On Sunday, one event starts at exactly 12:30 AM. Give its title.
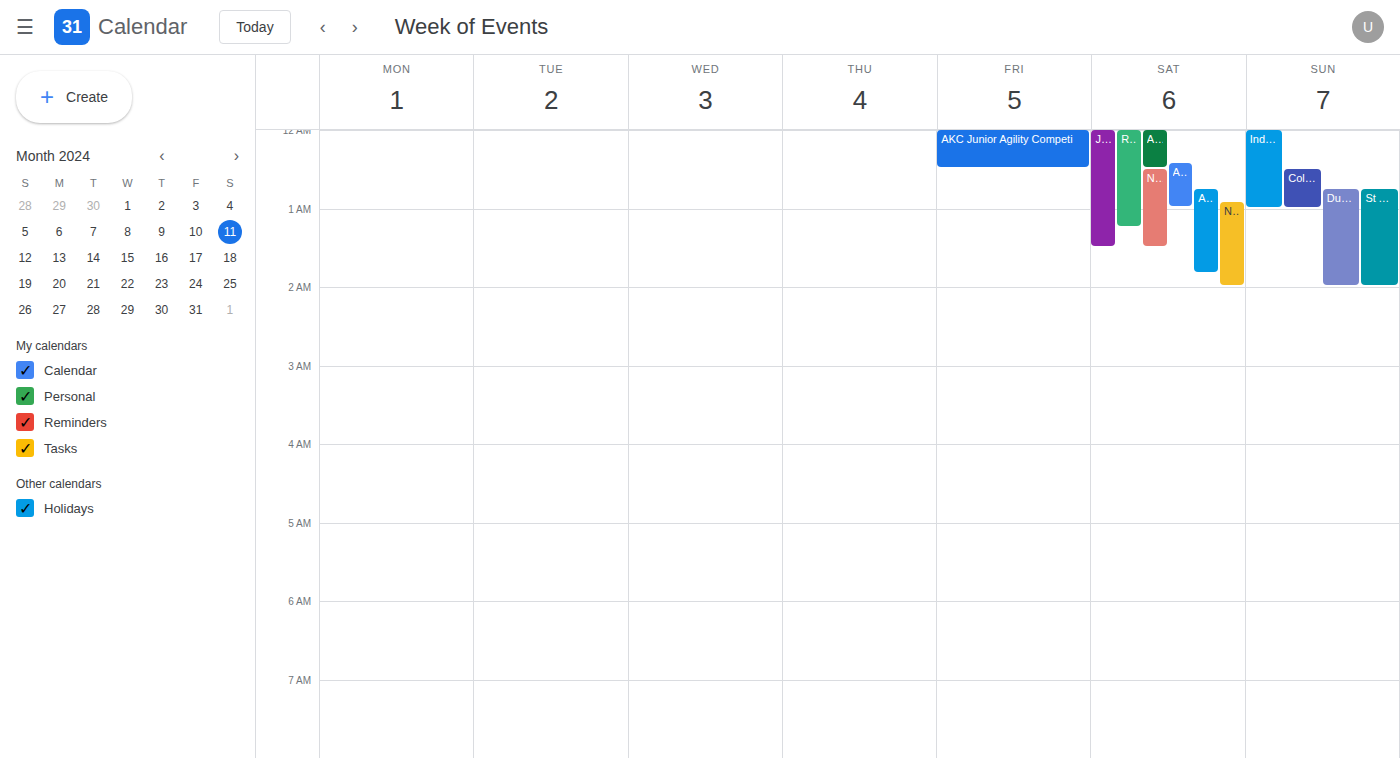
"Columbia Reptile Expo"